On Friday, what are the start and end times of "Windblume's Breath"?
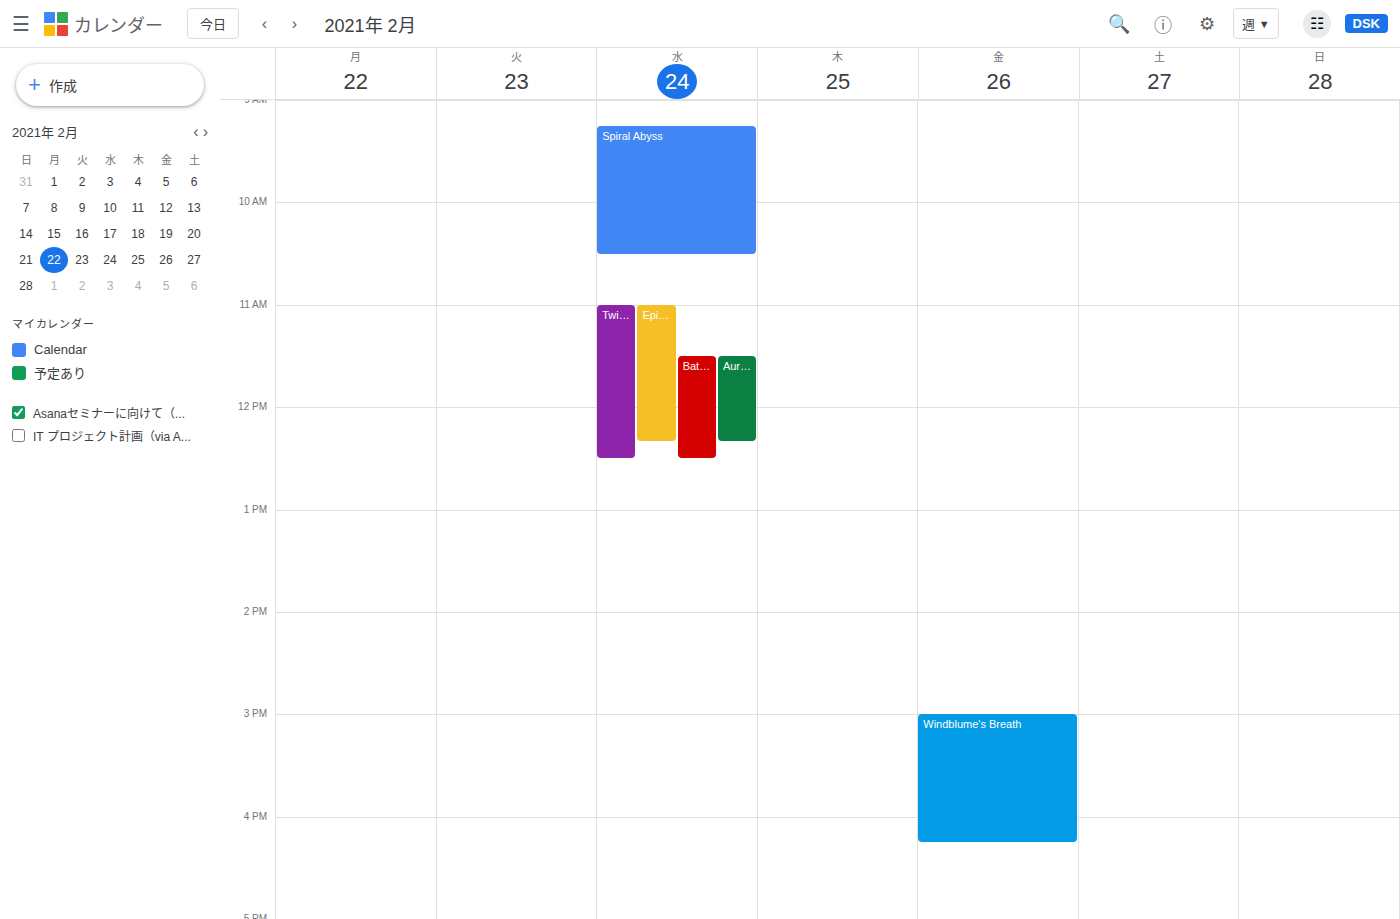
3:00 PM to 4:15 PM